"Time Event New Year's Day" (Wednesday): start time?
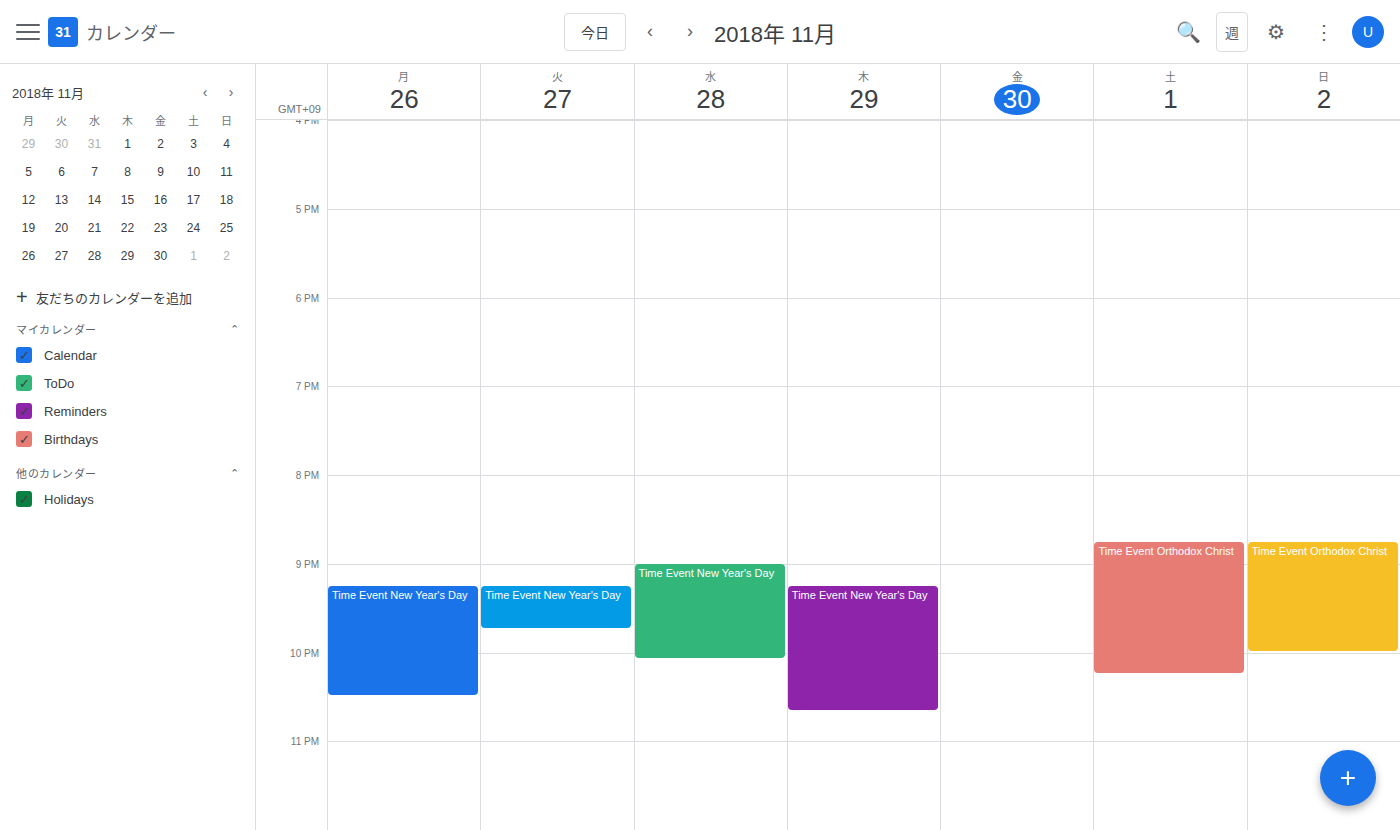
9:00 PM